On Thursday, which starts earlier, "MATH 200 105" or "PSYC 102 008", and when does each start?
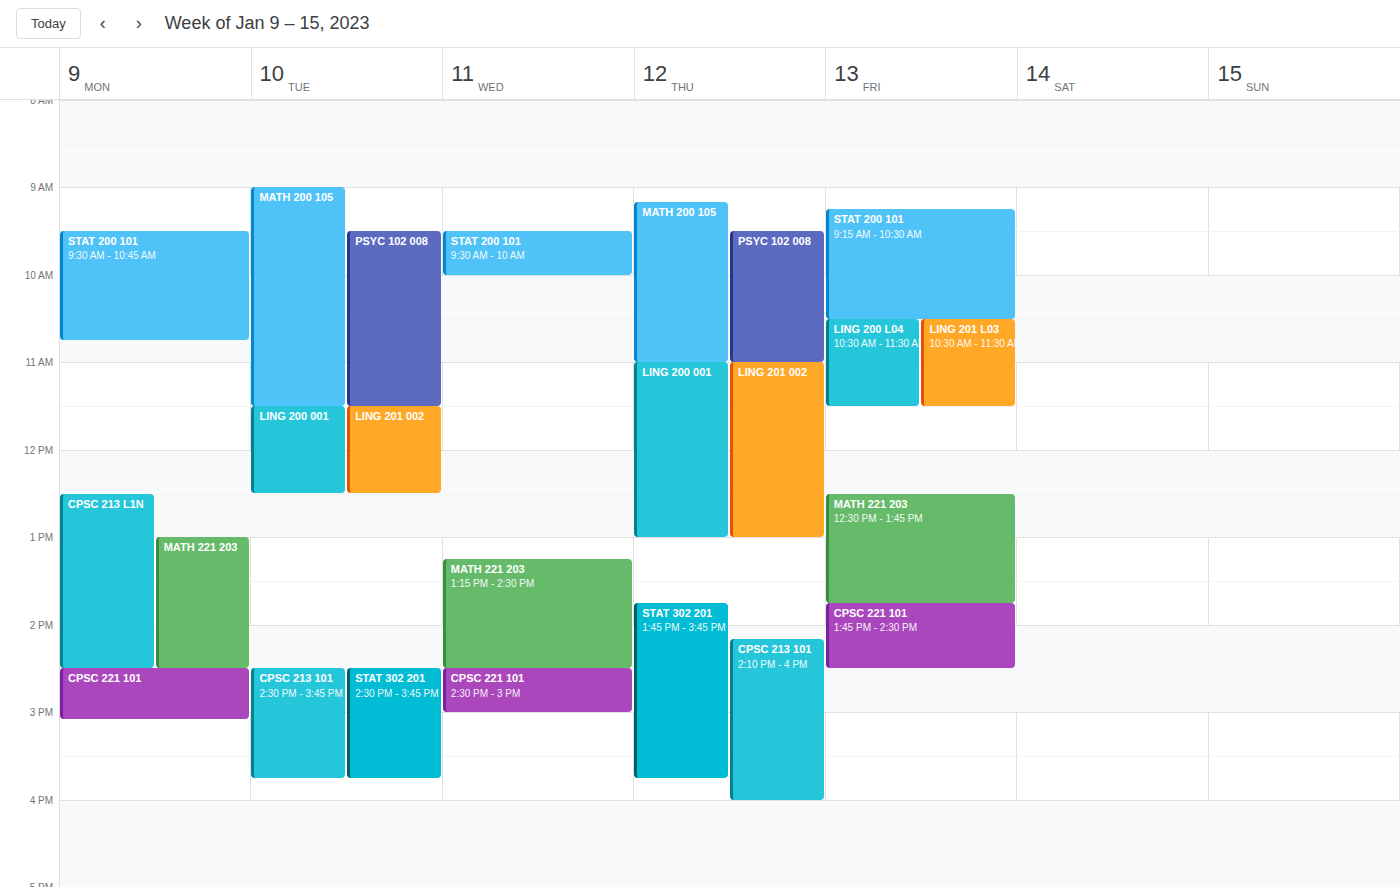
"MATH 200 105" 9:10 AM; "PSYC 102 008" 9:30 AM.